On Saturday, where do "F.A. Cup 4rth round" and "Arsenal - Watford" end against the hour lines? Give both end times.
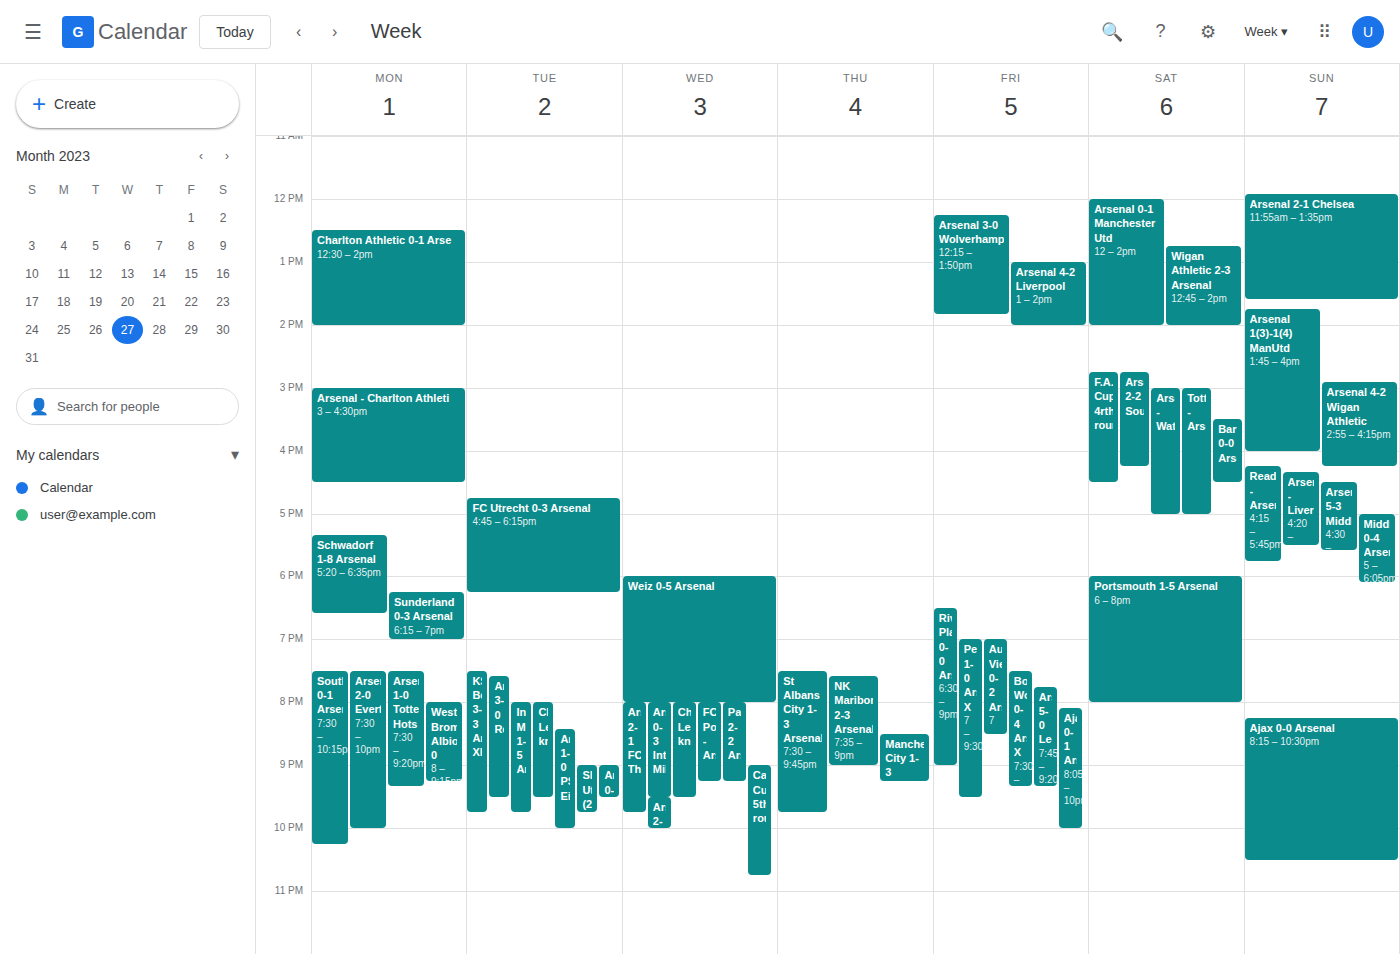
"F.A. Cup 4rth round": 16:30, halfway between the 16:00 and 17:00 lines. "Arsenal - Watford": 17:00, exactly on the 17:00 line.